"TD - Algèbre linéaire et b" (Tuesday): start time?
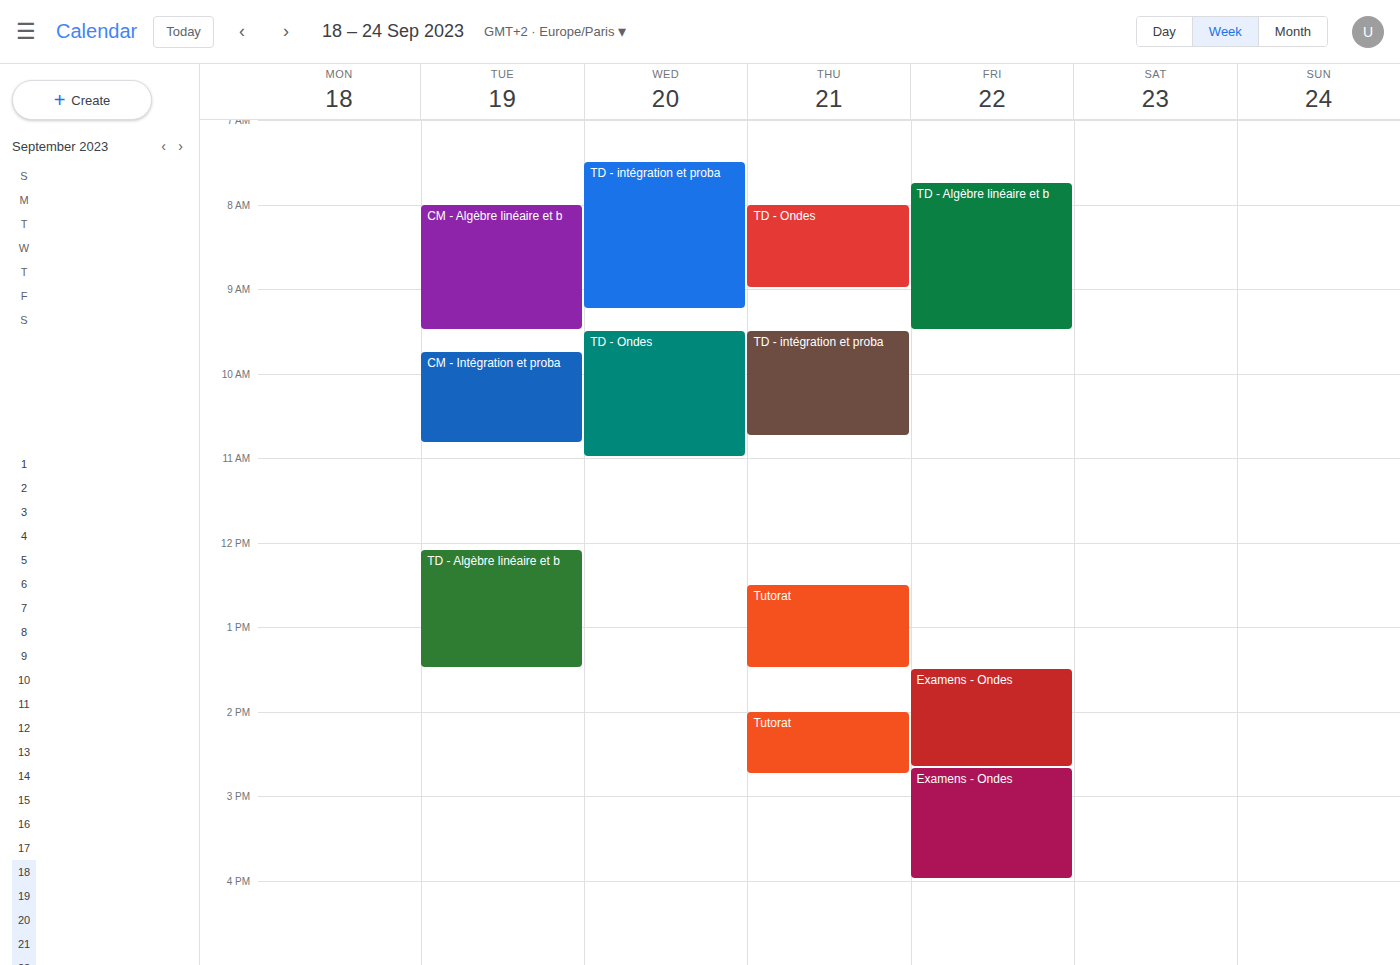
12:05 PM